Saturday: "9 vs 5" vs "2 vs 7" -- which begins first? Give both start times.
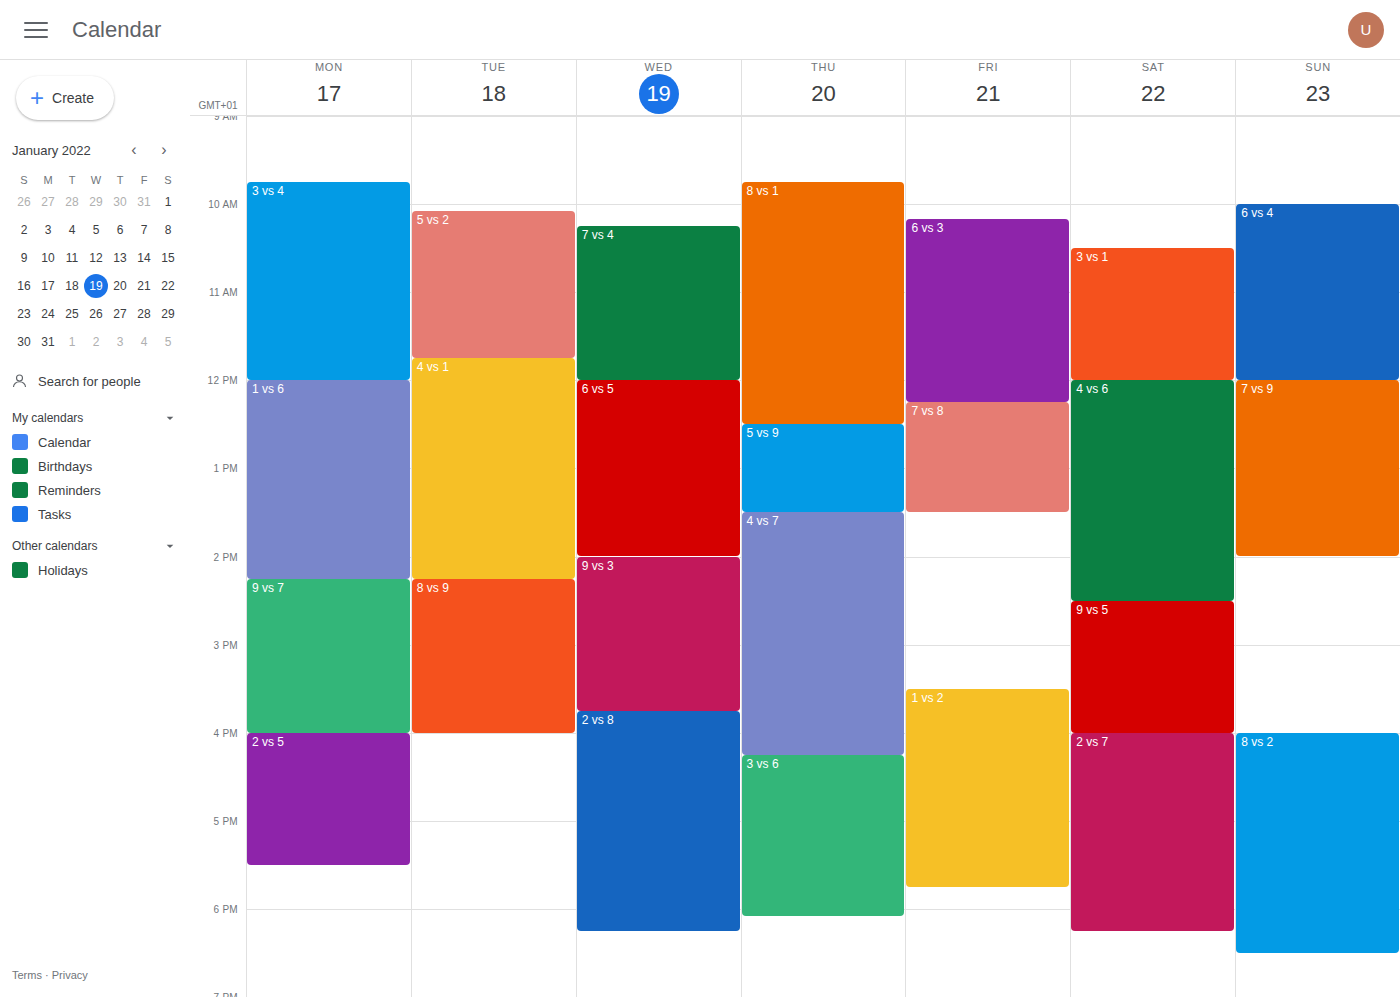
"9 vs 5" 2:30 PM; "2 vs 7" 4:00 PM.